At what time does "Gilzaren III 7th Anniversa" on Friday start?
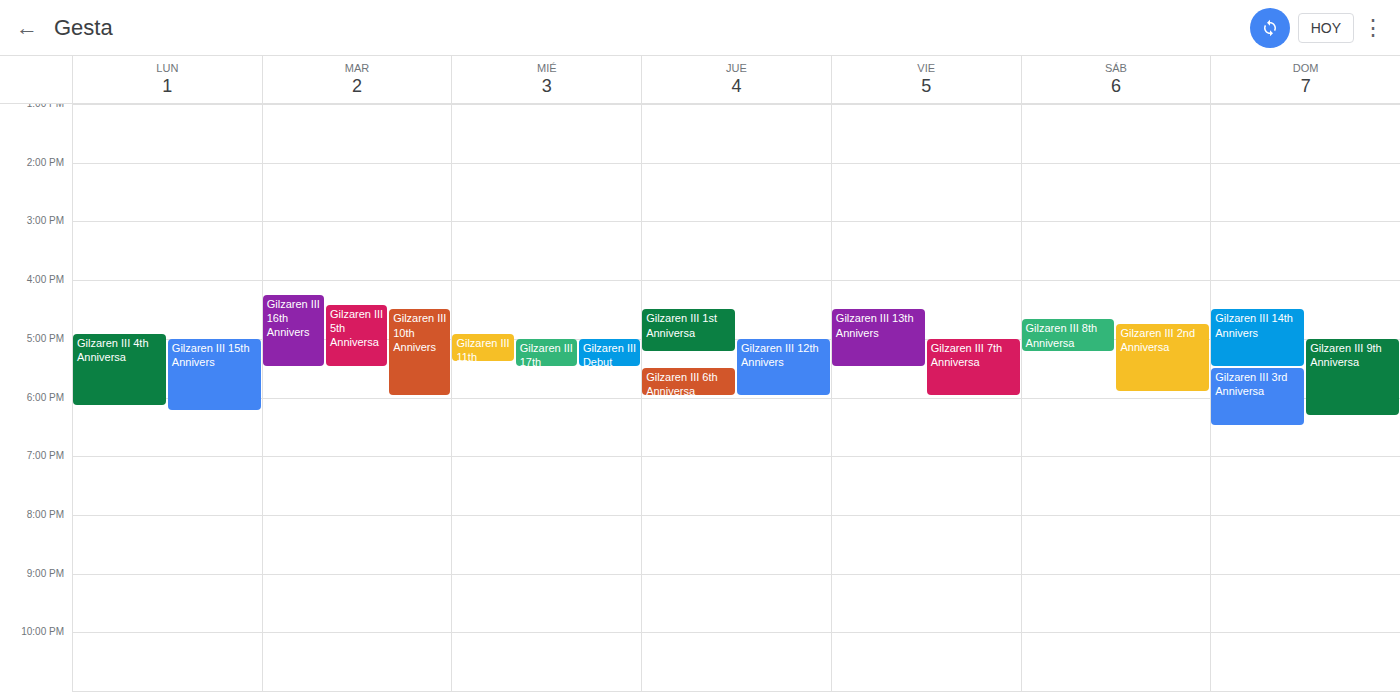
5:00 PM